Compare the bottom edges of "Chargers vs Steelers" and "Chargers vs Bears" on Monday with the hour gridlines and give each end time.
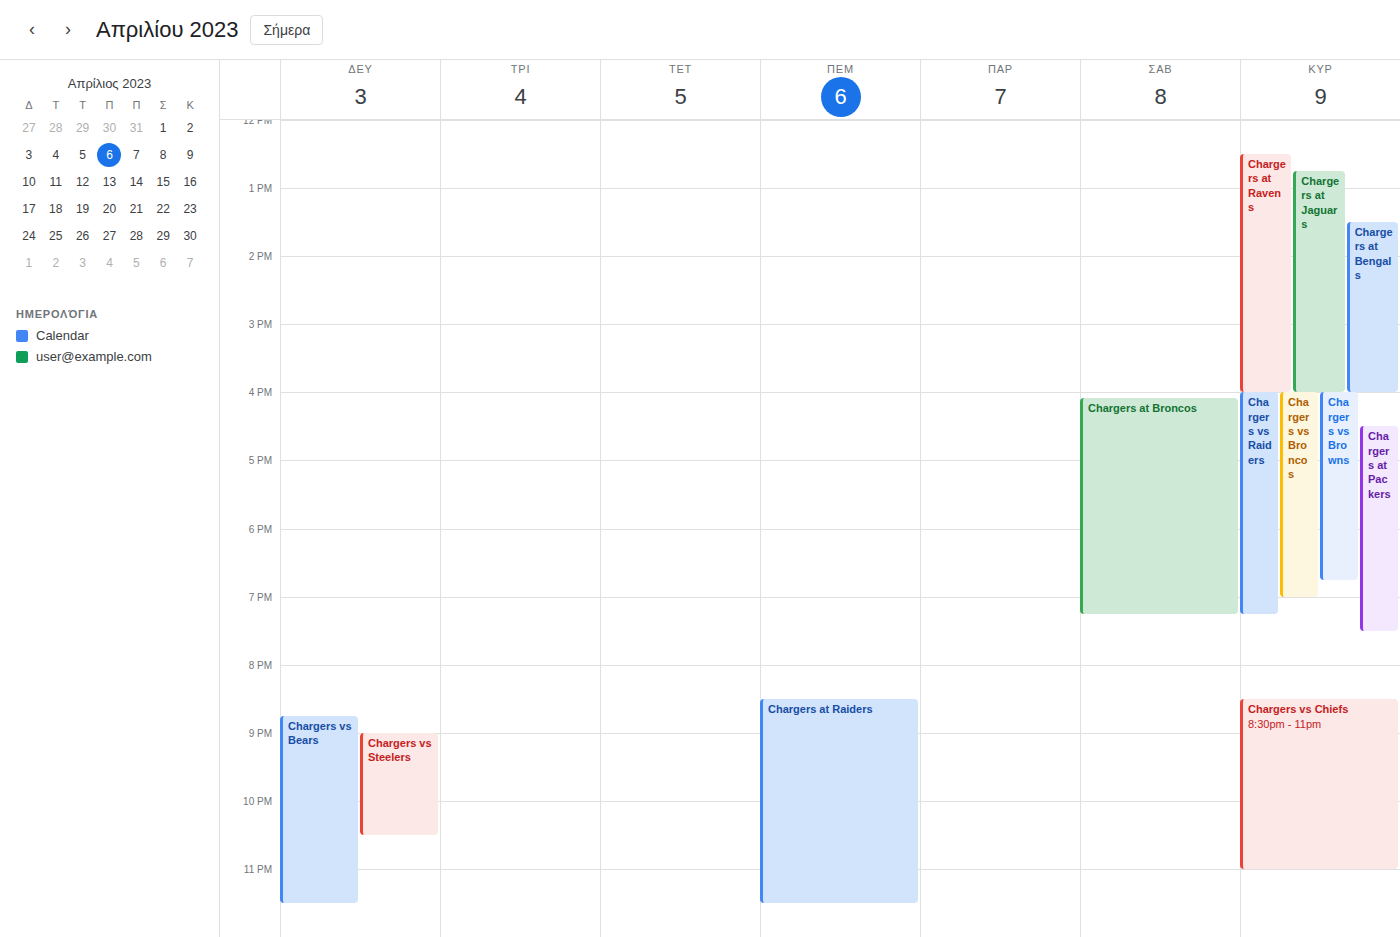
"Chargers vs Steelers": 22:30, halfway between the 22:00 and 23:00 lines. "Chargers vs Bears": 23:30, halfway between the 23:00 and 24:00 lines.